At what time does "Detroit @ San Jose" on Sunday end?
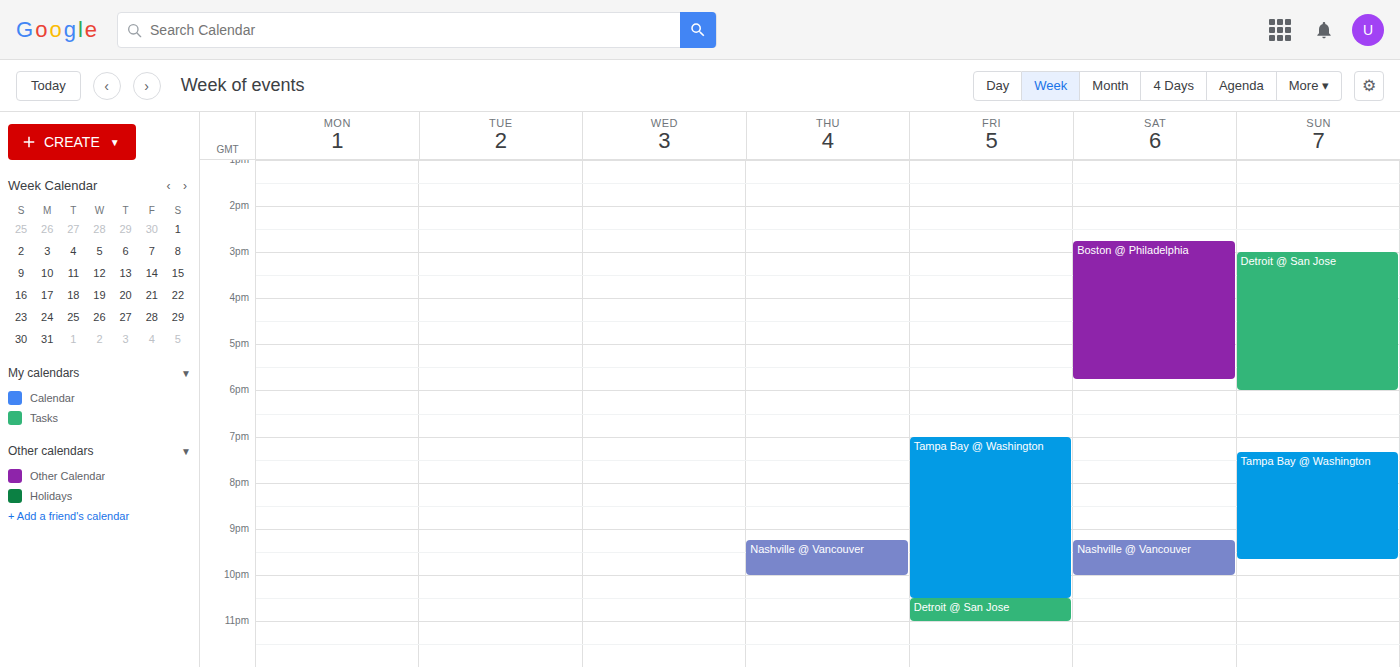
18:00